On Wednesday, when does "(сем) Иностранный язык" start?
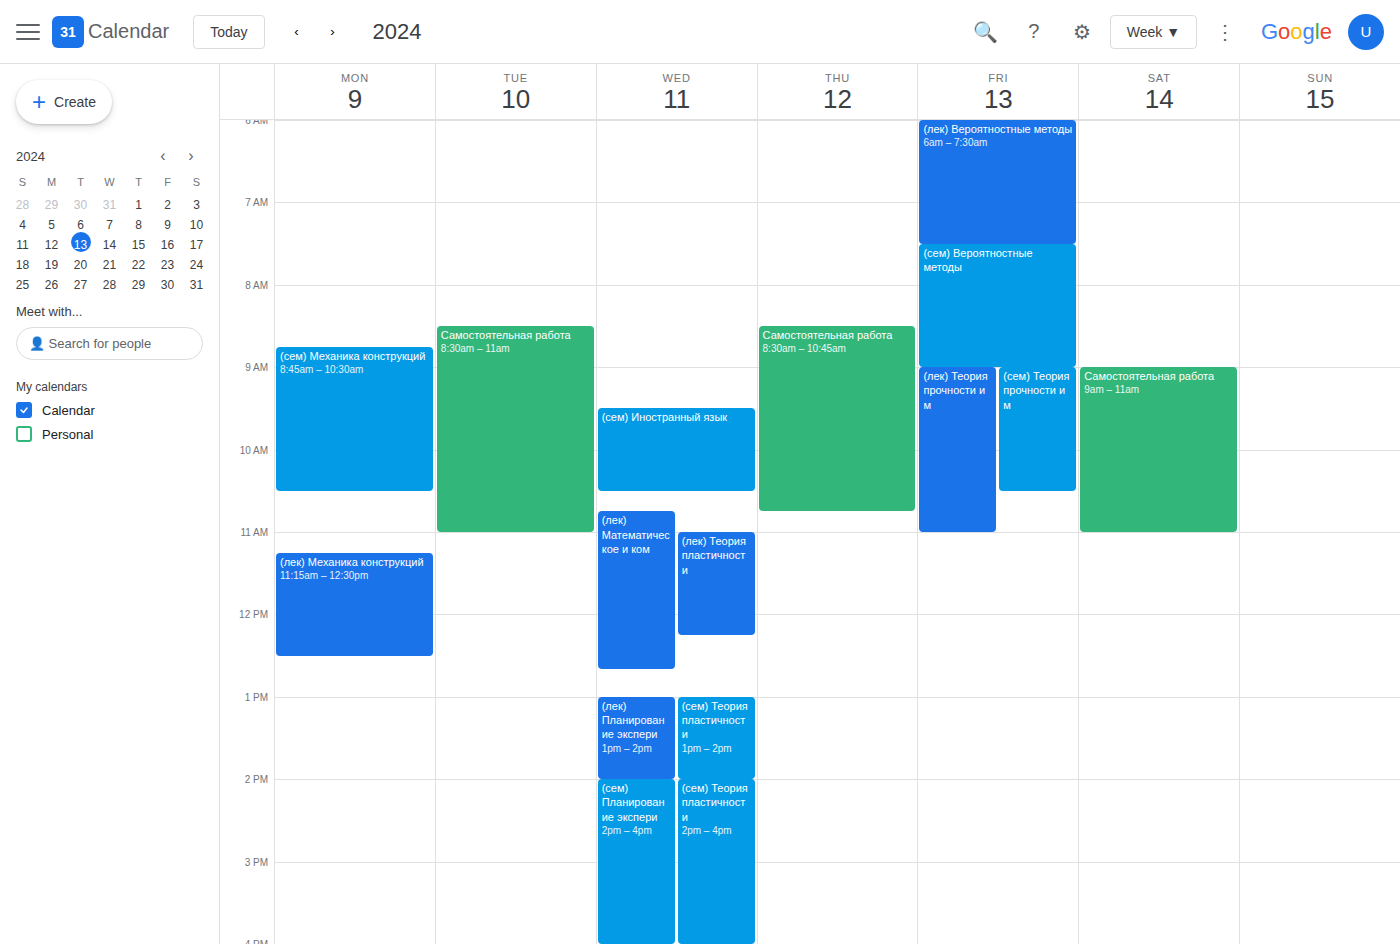
9:30 AM